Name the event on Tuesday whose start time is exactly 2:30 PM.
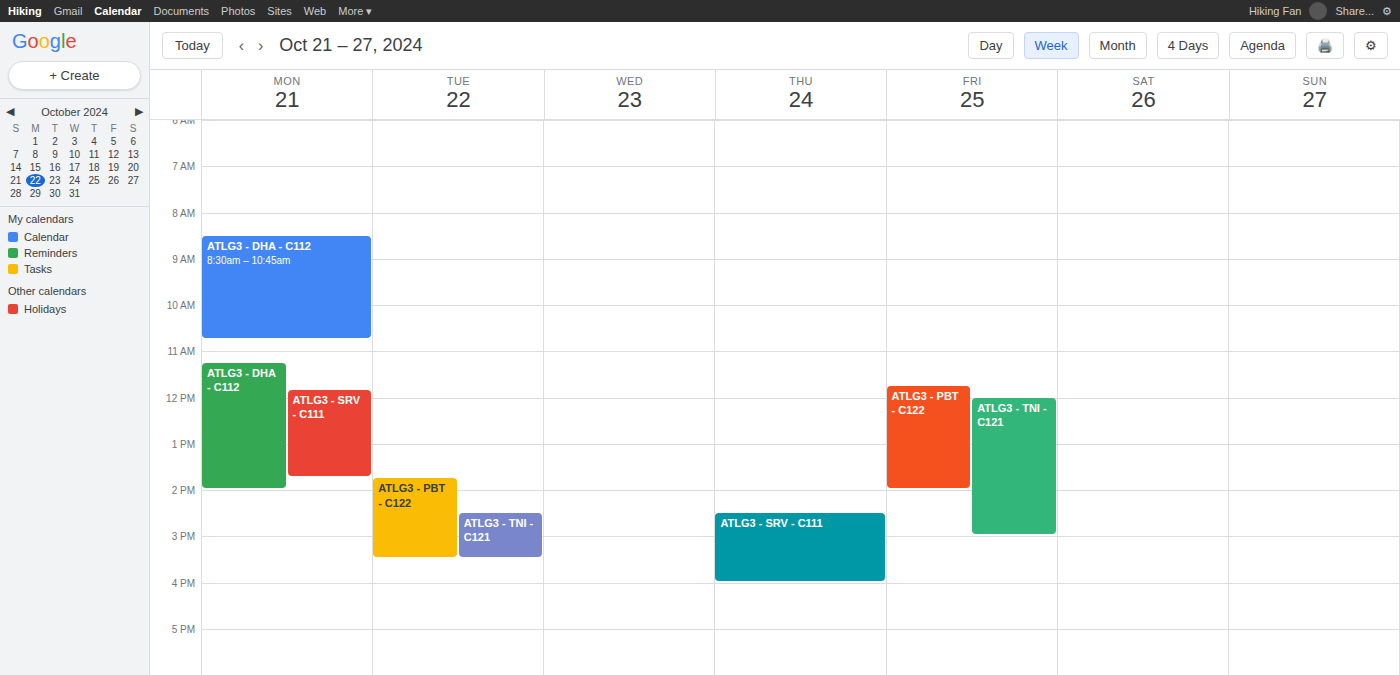
"ATLG3 - TNI - C121"